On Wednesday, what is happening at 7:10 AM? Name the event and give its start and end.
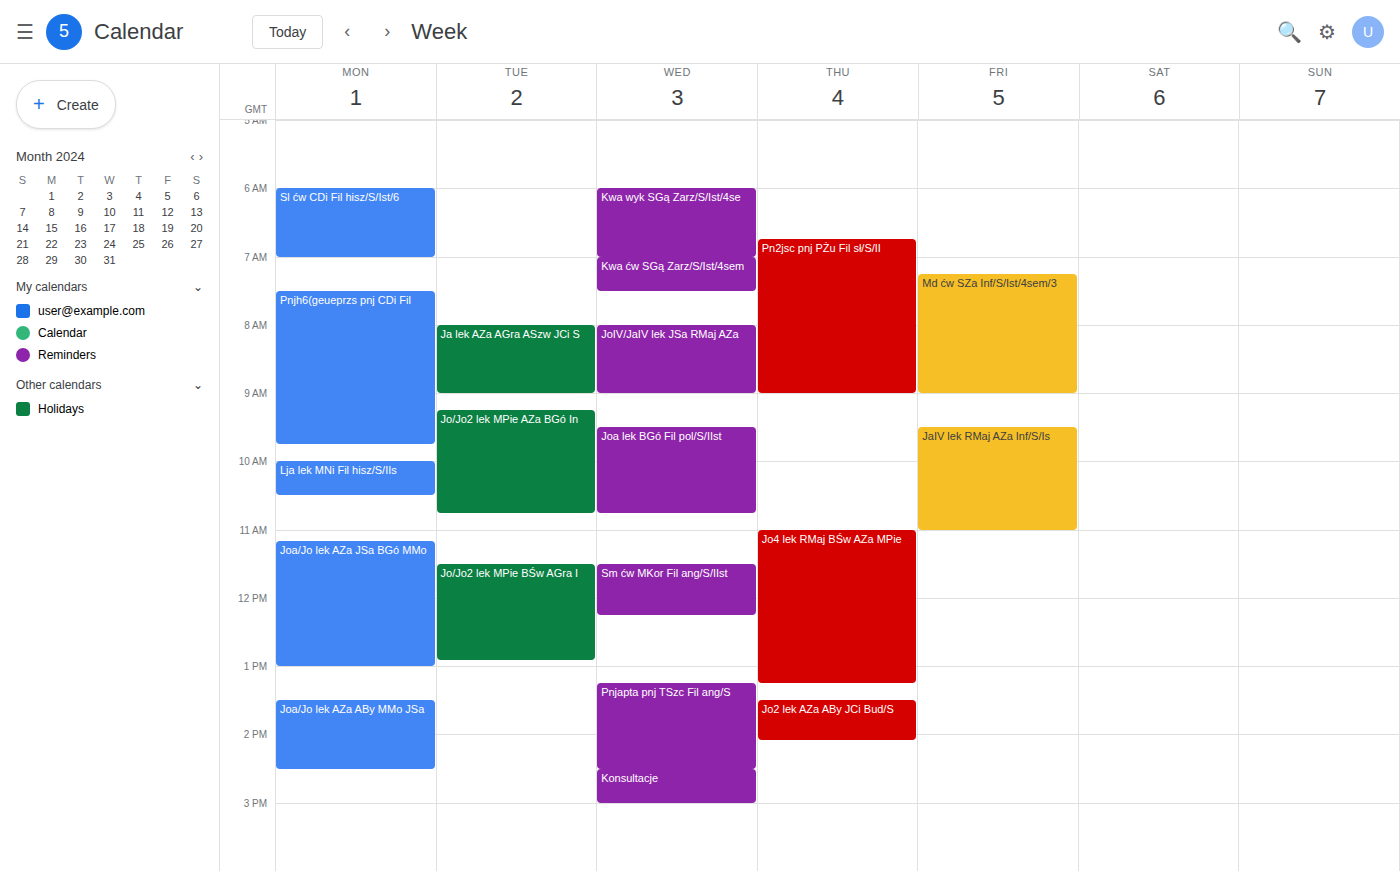
"Kwa ćw SGą Zarz/S/Ist/4sem", 7:00 AM to 7:30 AM